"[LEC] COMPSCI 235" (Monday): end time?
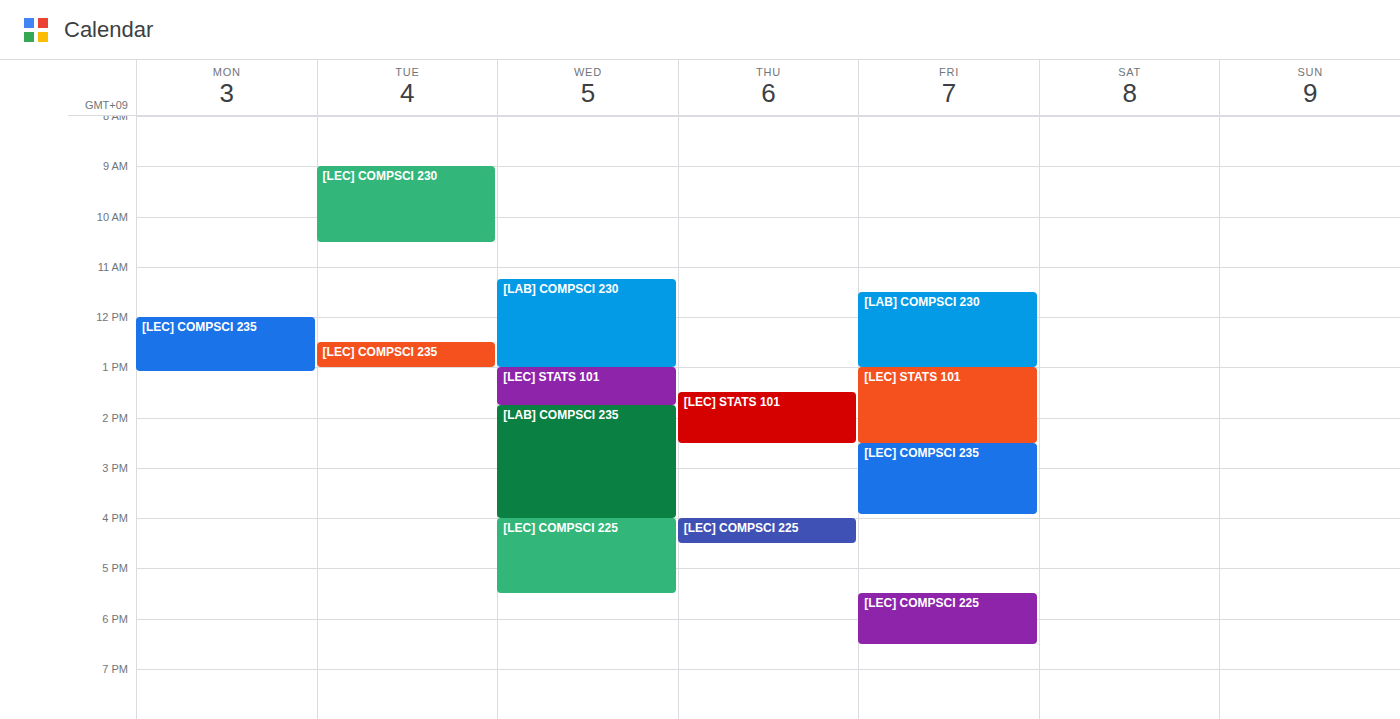
1:05 PM